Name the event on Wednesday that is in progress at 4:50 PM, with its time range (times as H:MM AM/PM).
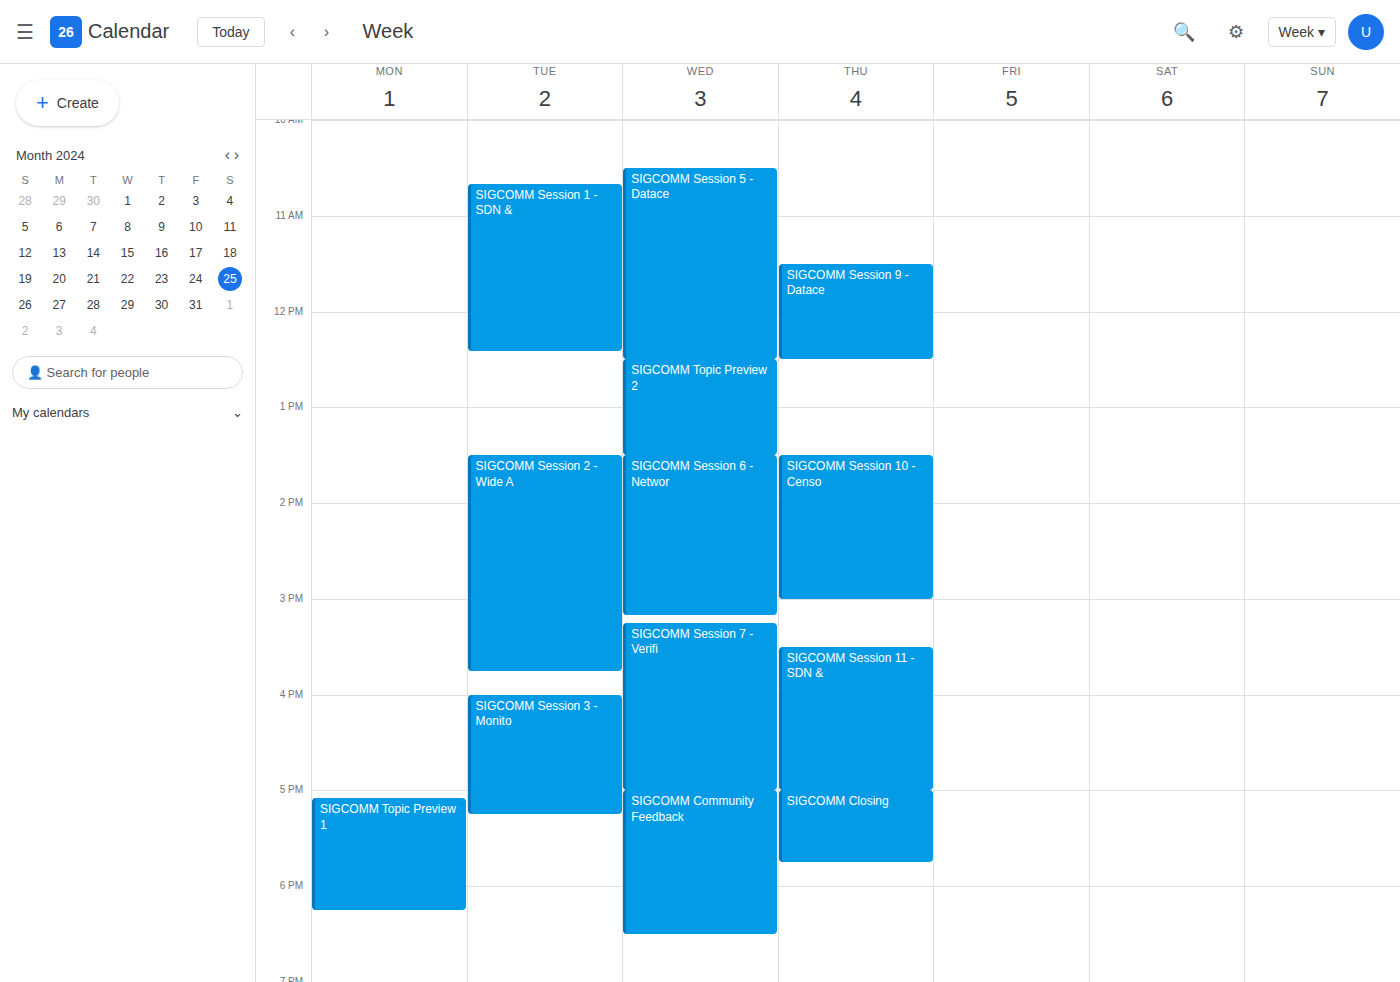
"SIGCOMM Session 7 - Verifi", 3:15 PM to 5:00 PM